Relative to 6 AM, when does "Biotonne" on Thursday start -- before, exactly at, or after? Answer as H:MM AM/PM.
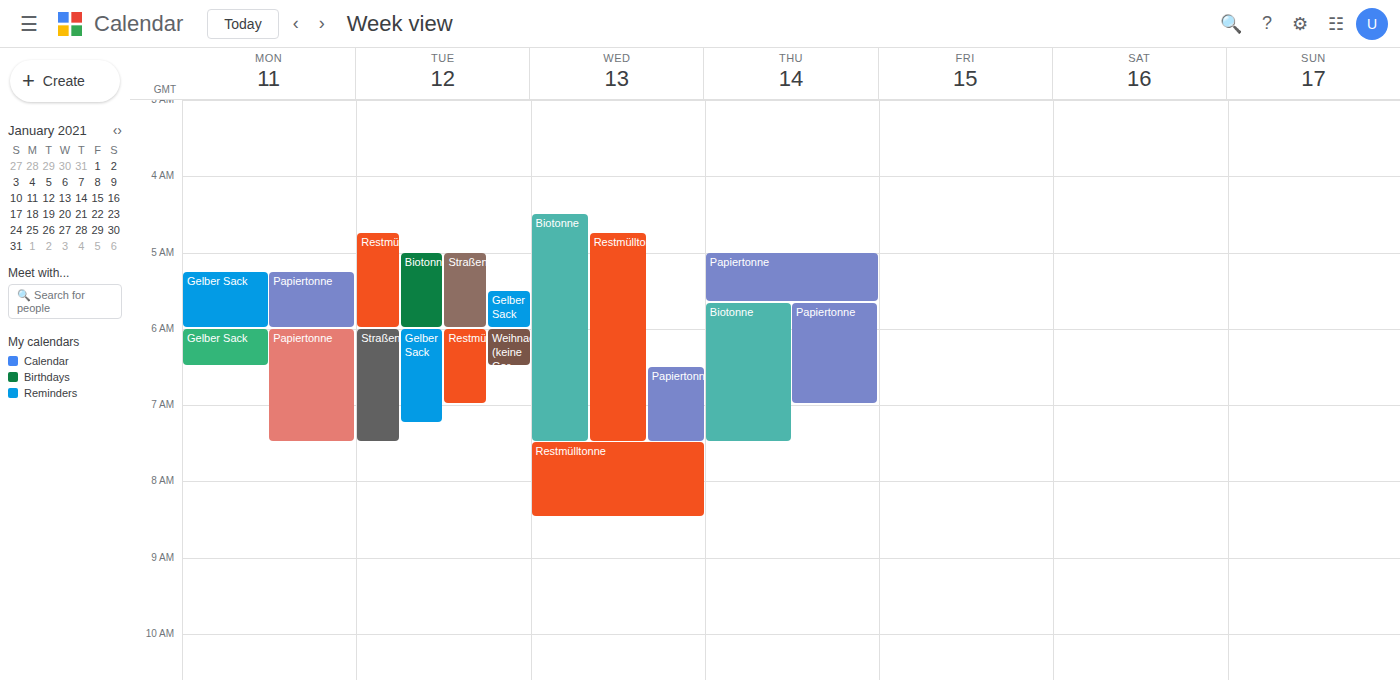
5:40 AM -- before 6 AM, 20 minutes above the 6 AM line.